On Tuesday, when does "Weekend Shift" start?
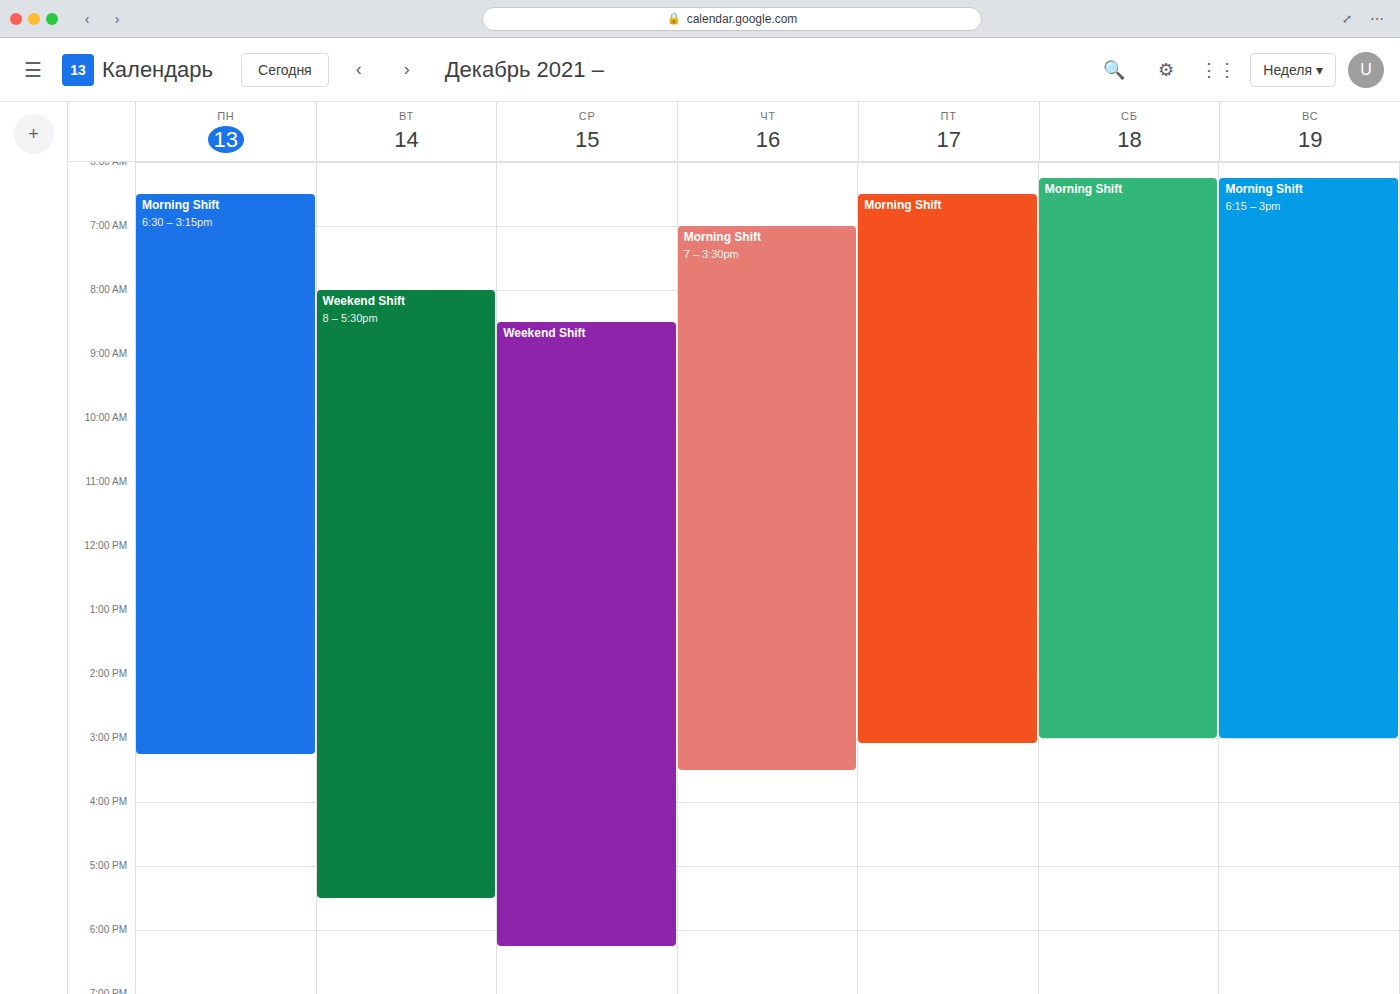
8:00 AM